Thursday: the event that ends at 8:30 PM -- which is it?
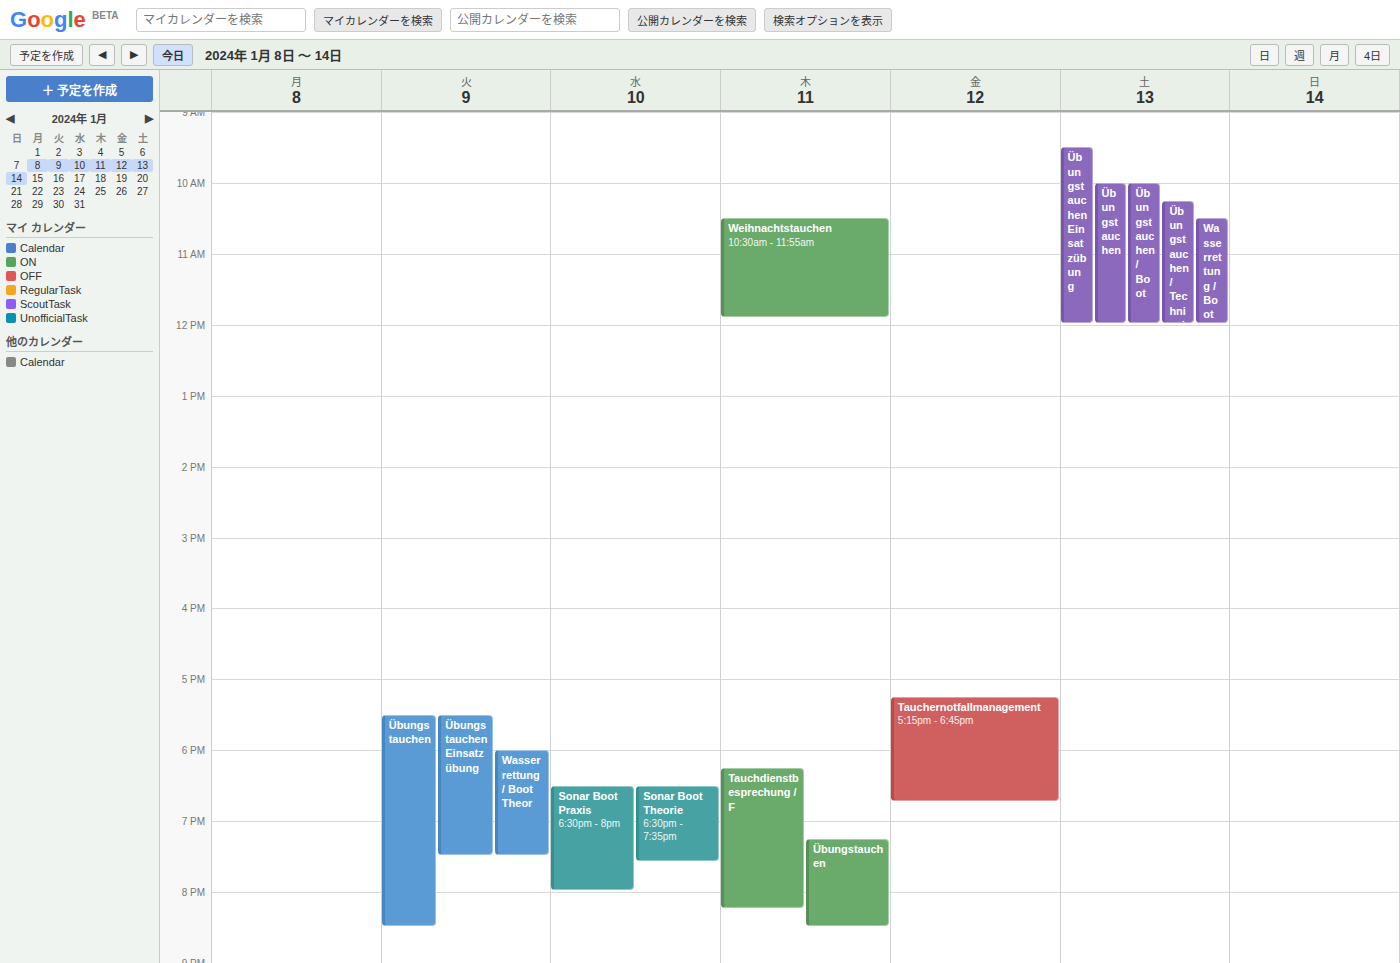
"Übungstauchen"